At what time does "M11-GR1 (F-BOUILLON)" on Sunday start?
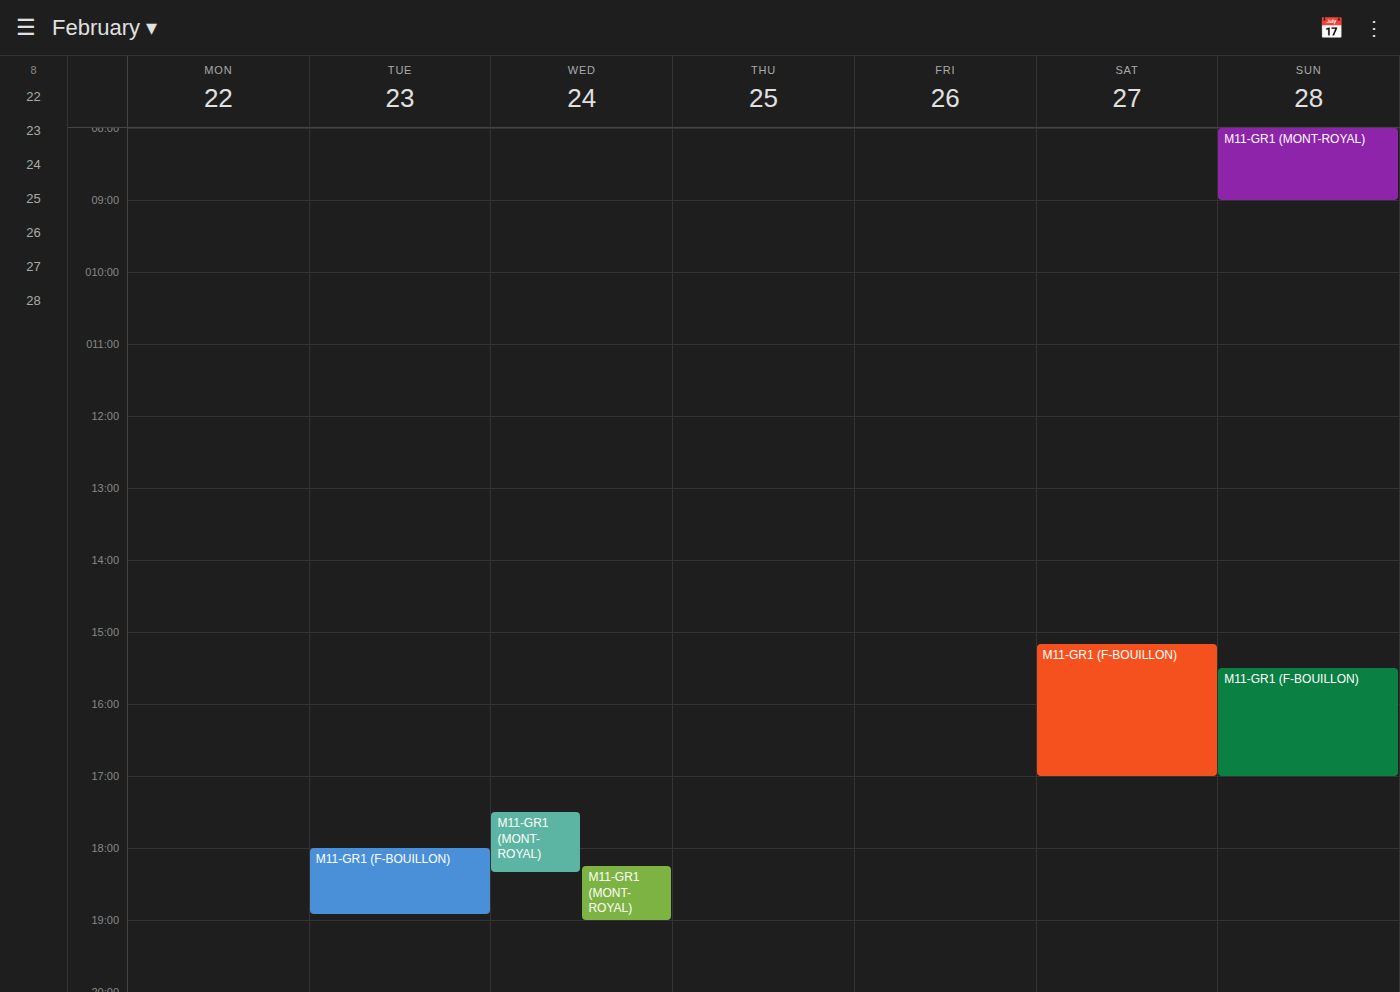
15:30